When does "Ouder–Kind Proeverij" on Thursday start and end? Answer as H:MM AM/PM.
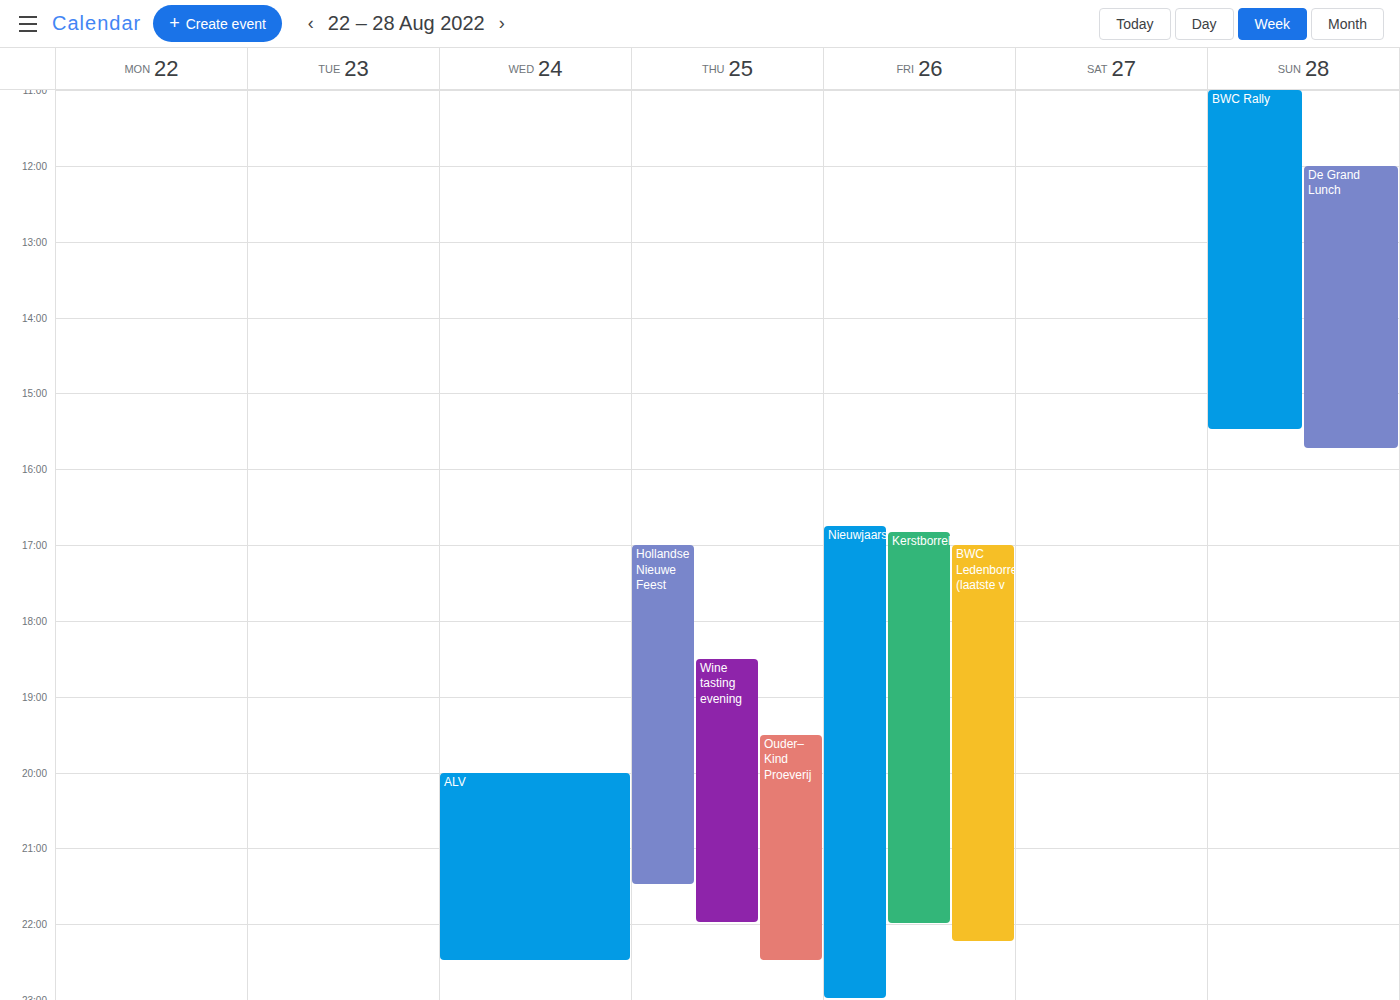
7:30 PM to 10:30 PM